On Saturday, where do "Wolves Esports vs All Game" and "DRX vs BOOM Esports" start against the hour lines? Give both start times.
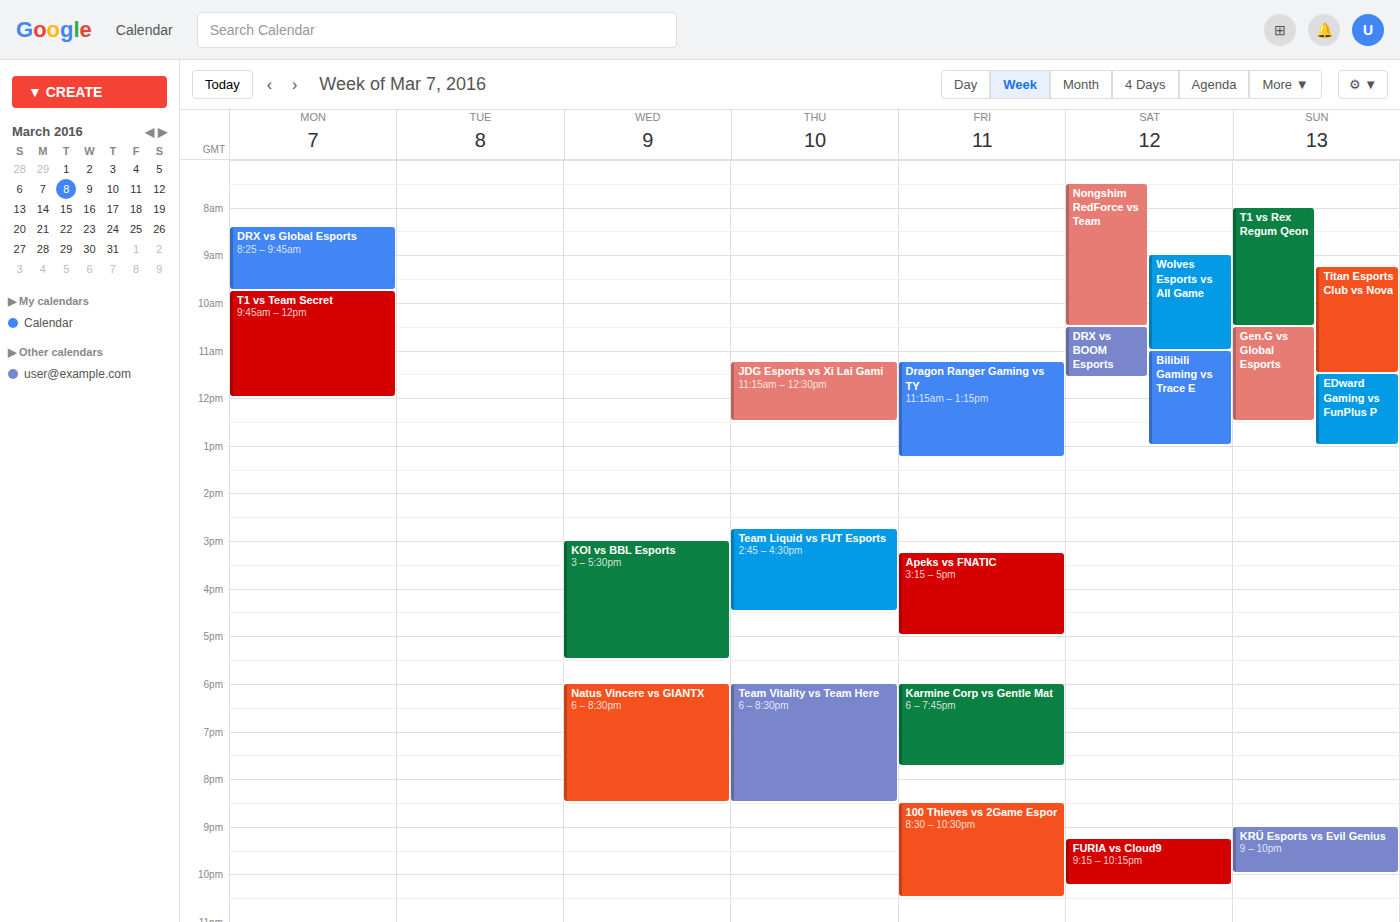
"Wolves Esports vs All Game": 9:00 AM, exactly on the 9 AM line. "DRX vs BOOM Esports": 10:30 AM, halfway between the 10 AM and 11 AM lines.